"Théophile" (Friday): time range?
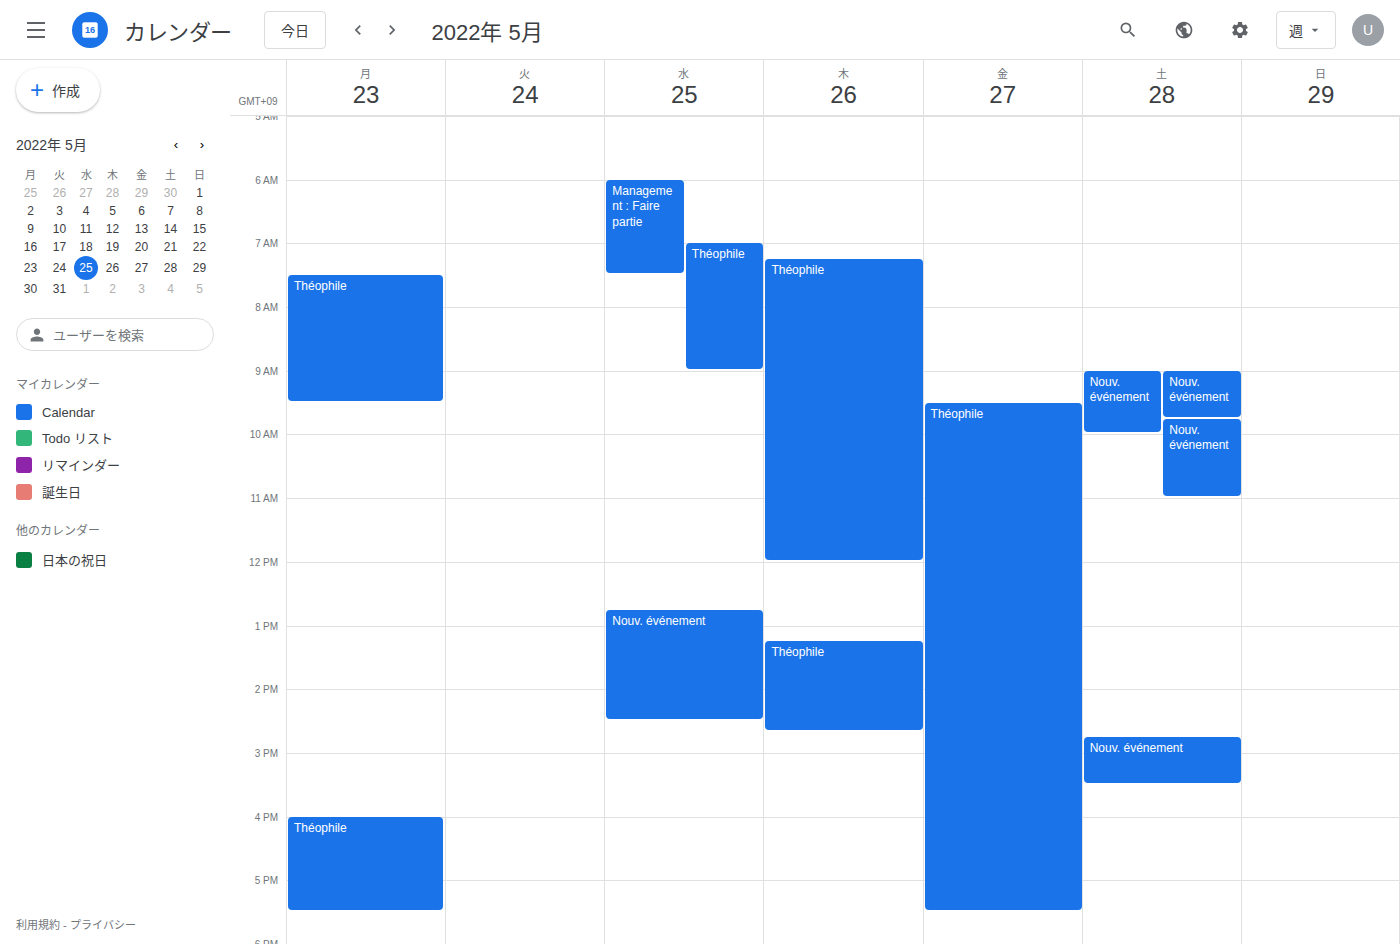
9:30 AM to 5:30 PM